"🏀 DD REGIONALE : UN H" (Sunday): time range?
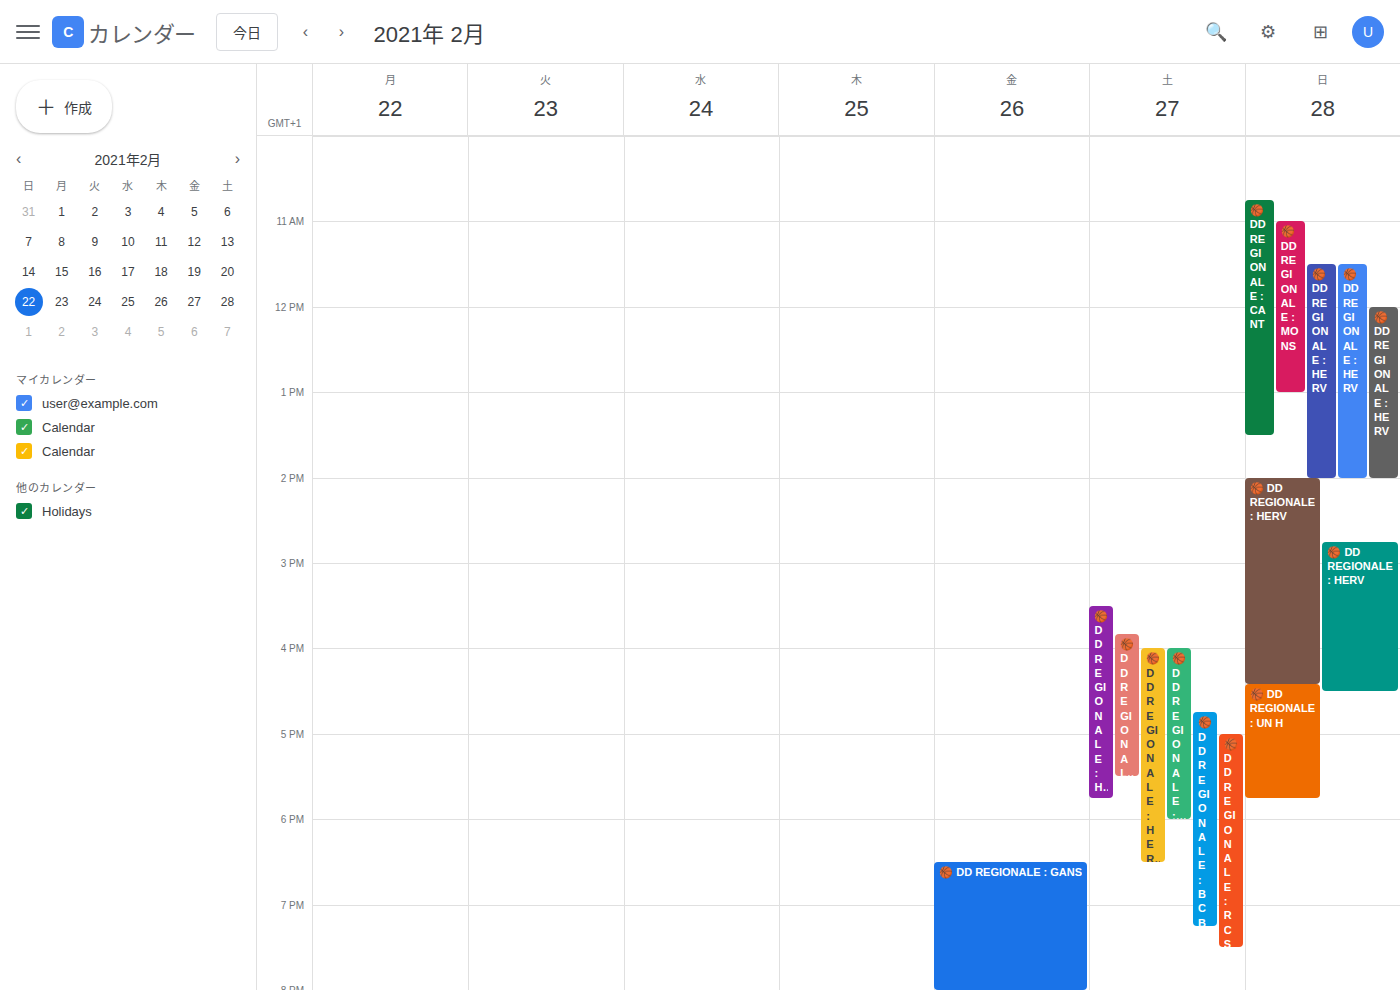
16:25 to 17:45